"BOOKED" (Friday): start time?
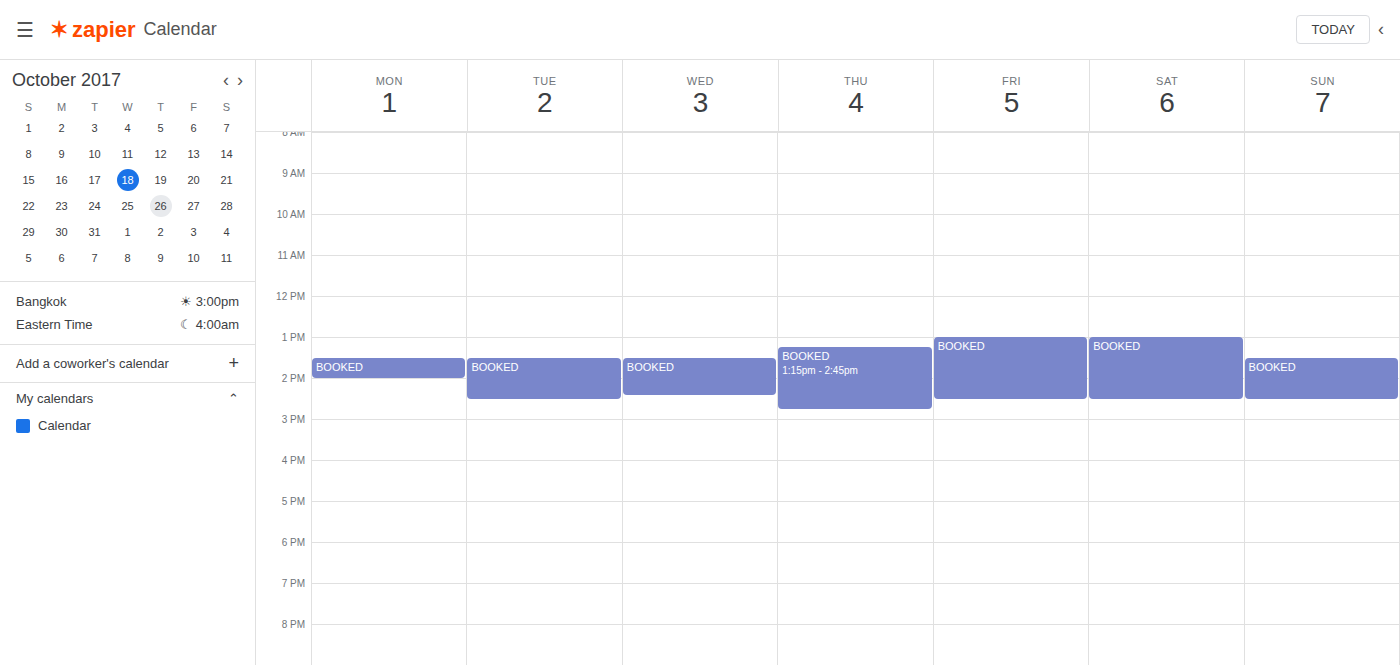
1:00 PM